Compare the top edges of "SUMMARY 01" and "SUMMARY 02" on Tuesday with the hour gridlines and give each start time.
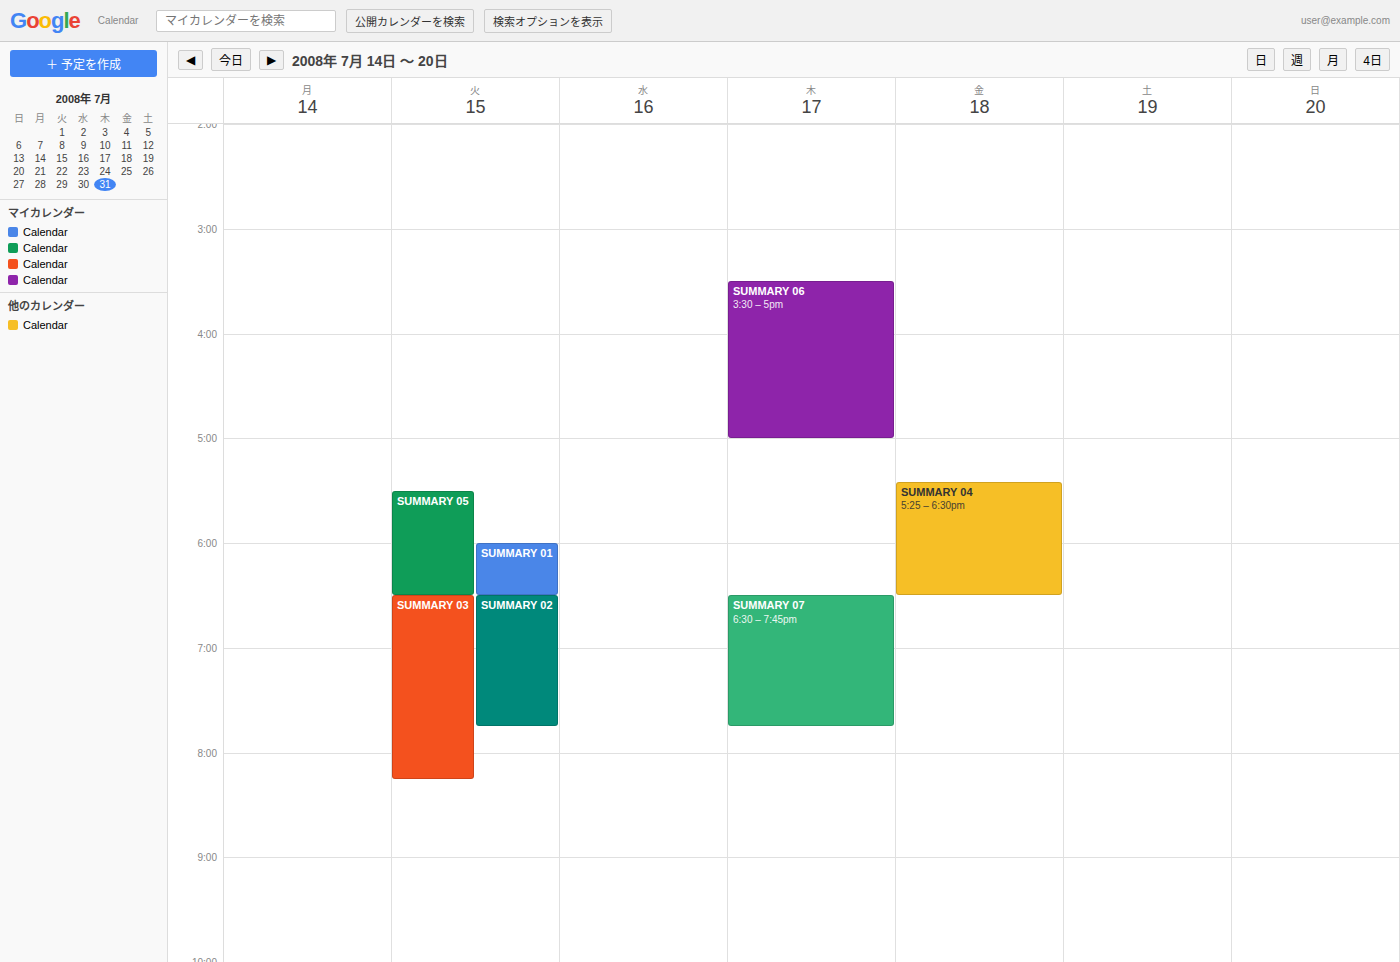
"SUMMARY 01": 6:00 PM, exactly on the 6 PM line. "SUMMARY 02": 6:30 PM, halfway between the 6 PM and 7 PM lines.